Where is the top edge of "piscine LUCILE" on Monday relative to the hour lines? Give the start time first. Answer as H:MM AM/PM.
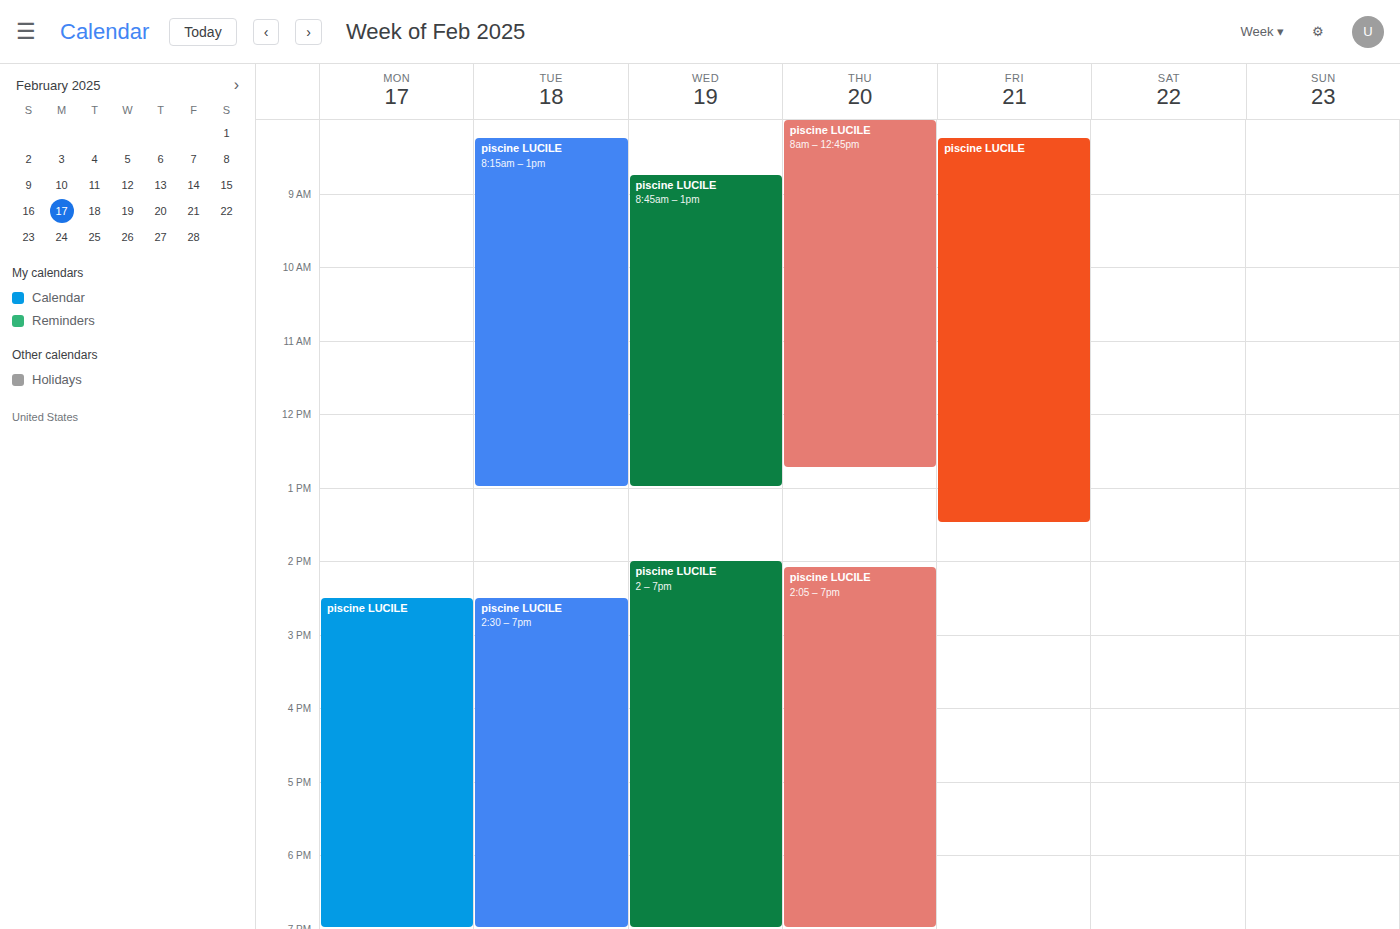
2:30 PM -- halfway between the 2 PM and 3 PM lines.